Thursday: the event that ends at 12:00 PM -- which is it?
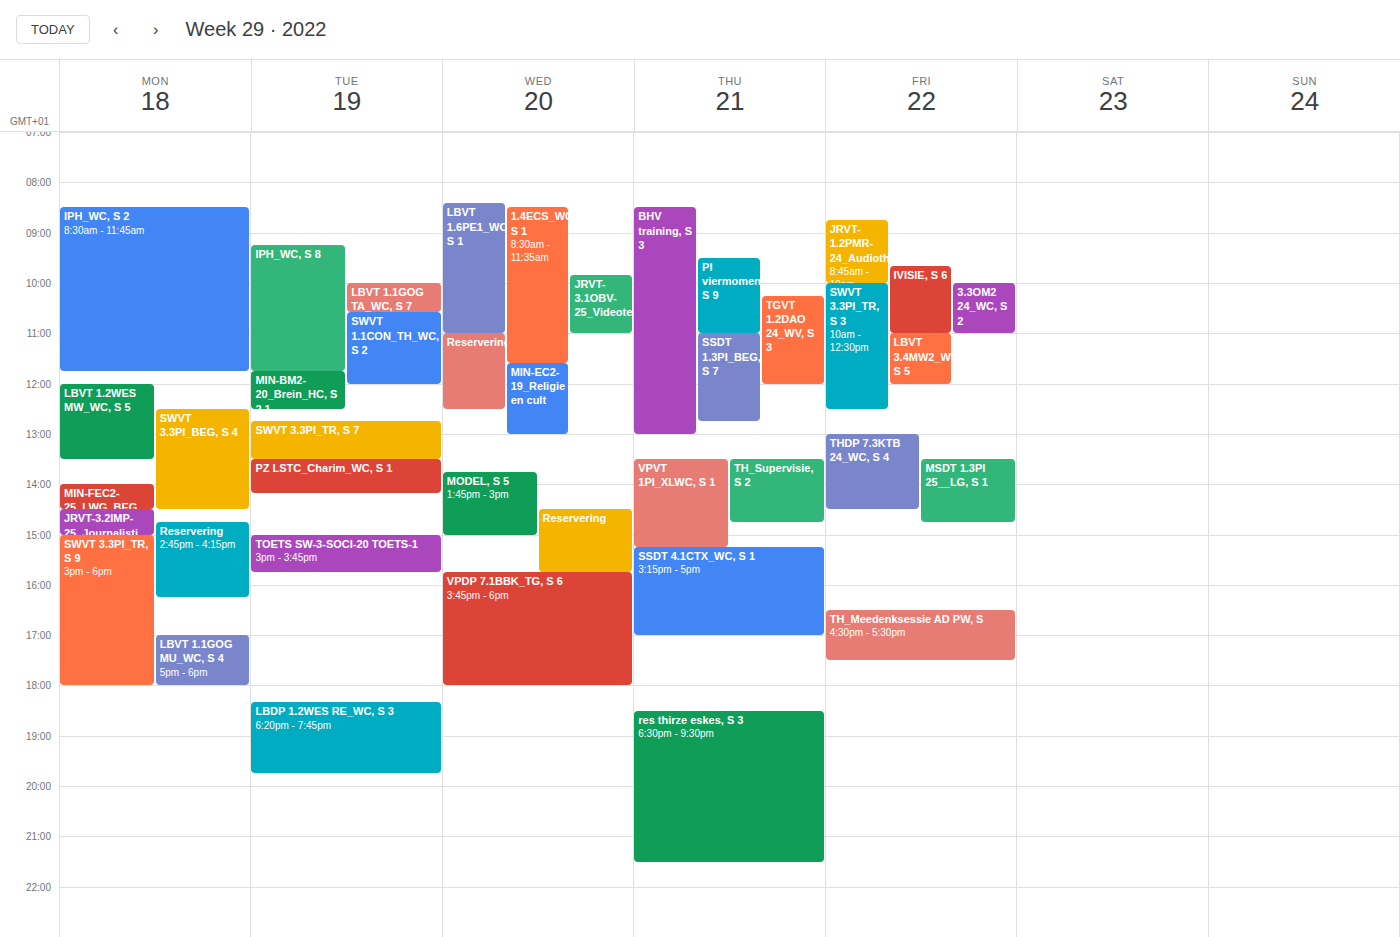
"TGVT 1.2DAO 24_WV, S 3"